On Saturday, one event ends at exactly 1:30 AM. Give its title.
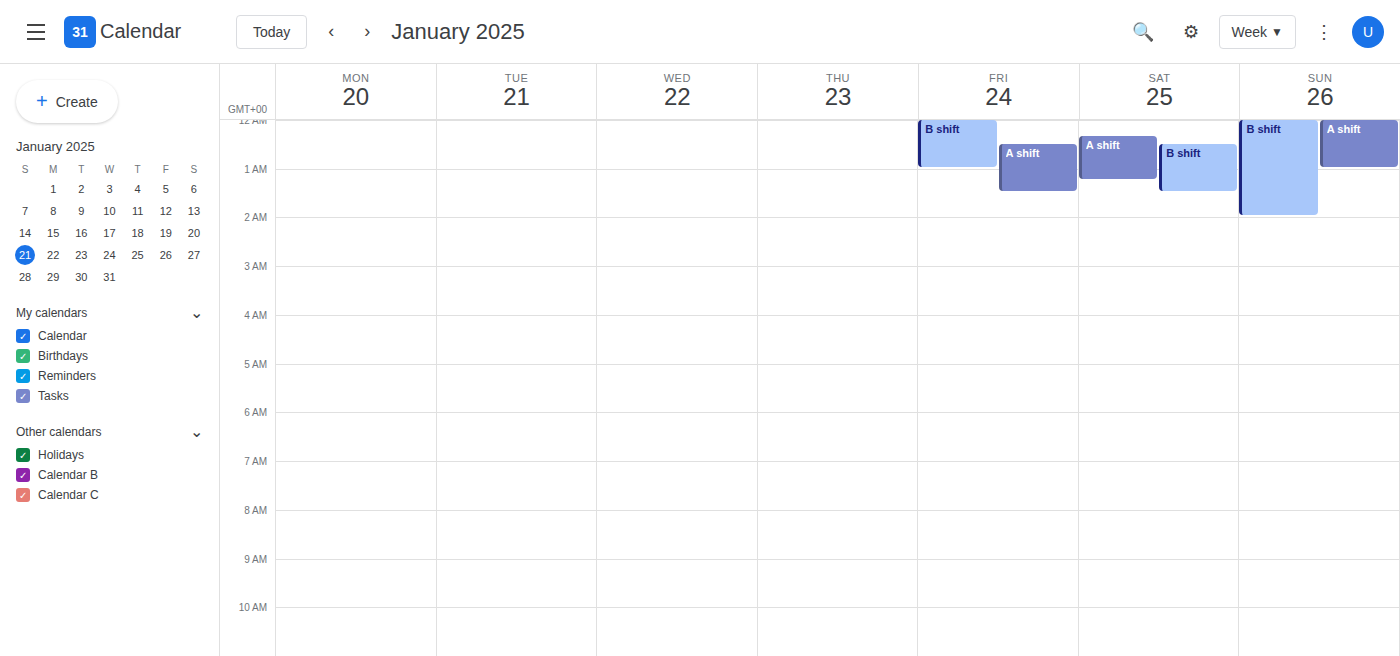
"B shift"